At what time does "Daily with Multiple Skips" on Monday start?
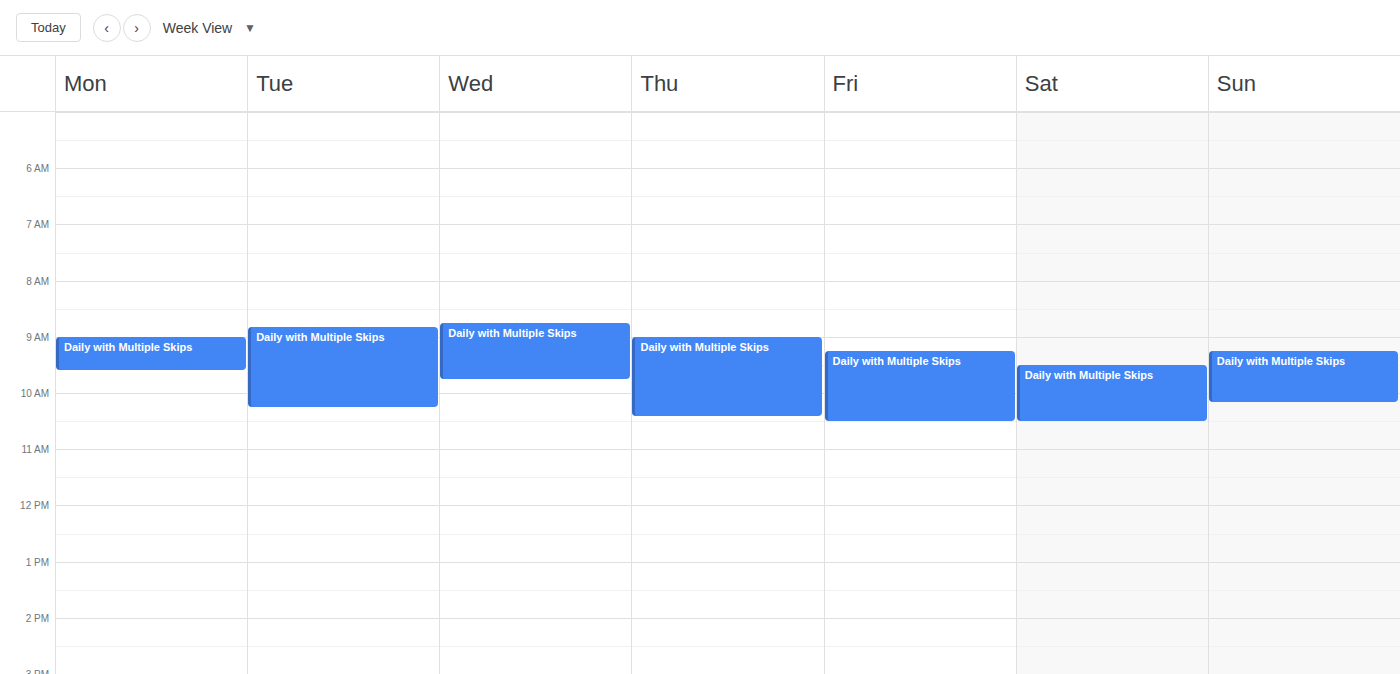
09:00